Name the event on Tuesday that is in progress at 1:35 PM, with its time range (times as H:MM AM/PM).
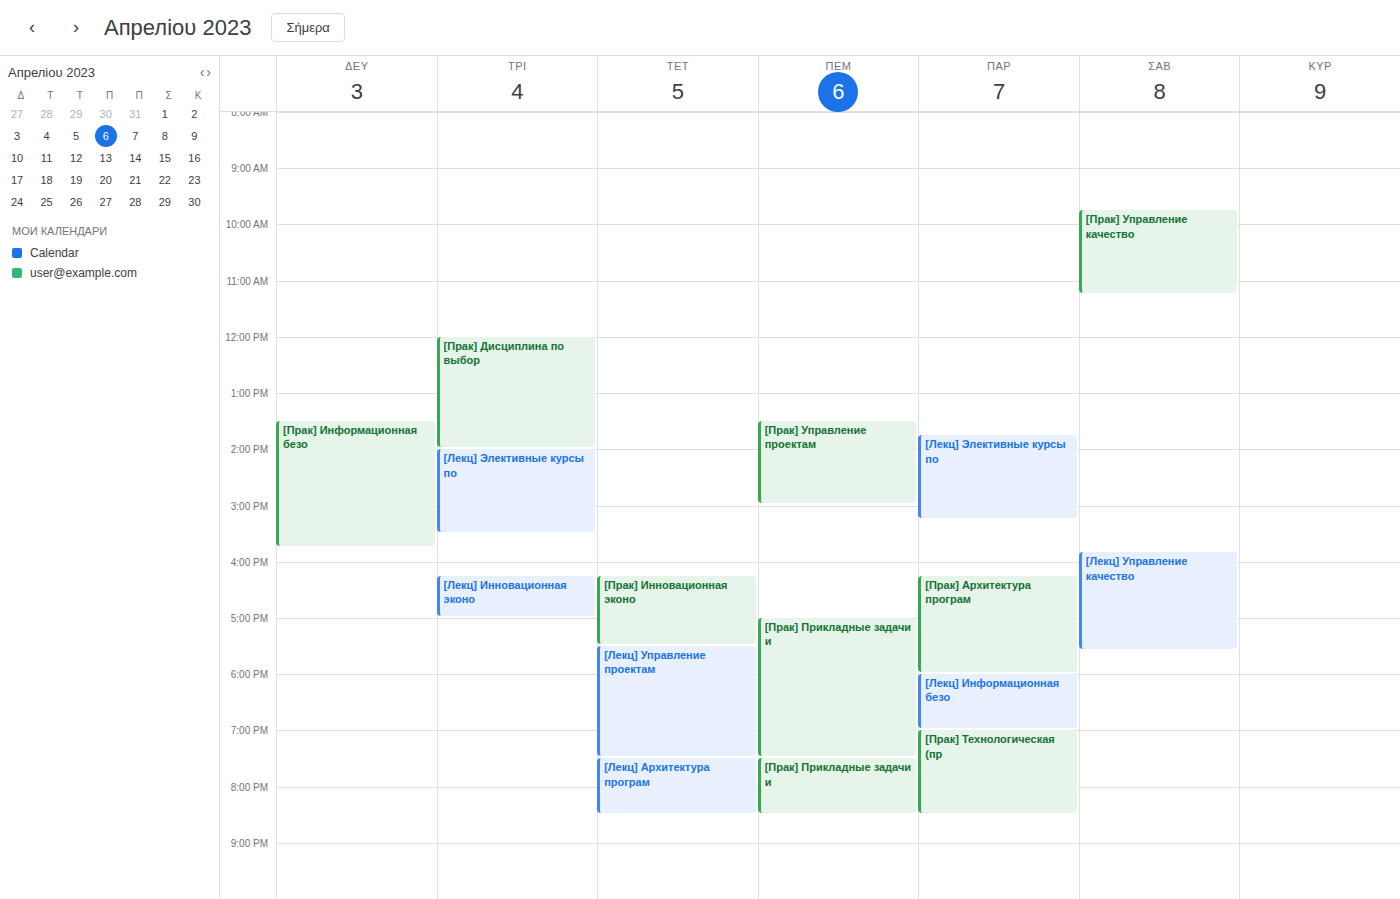
"[Прак] Дисциплина по выбор", 12:00 PM to 2:00 PM